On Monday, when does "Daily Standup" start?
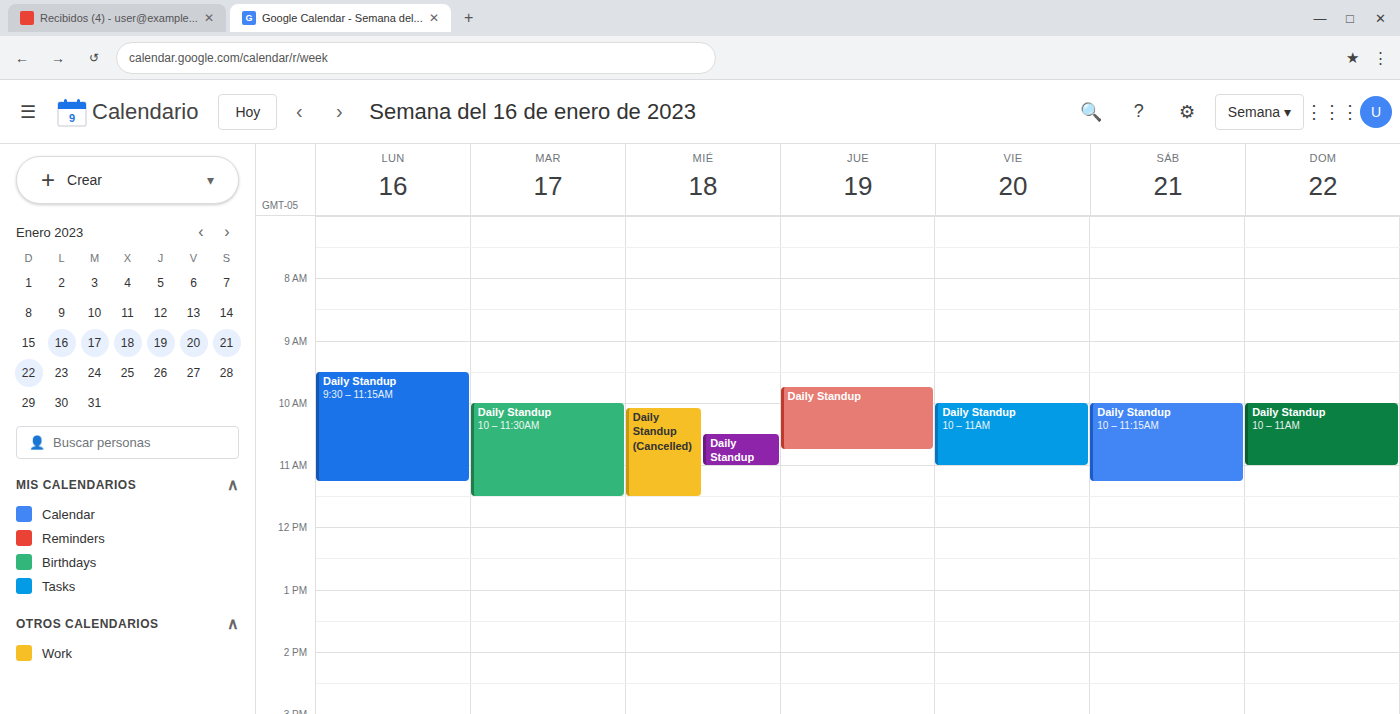
09:30